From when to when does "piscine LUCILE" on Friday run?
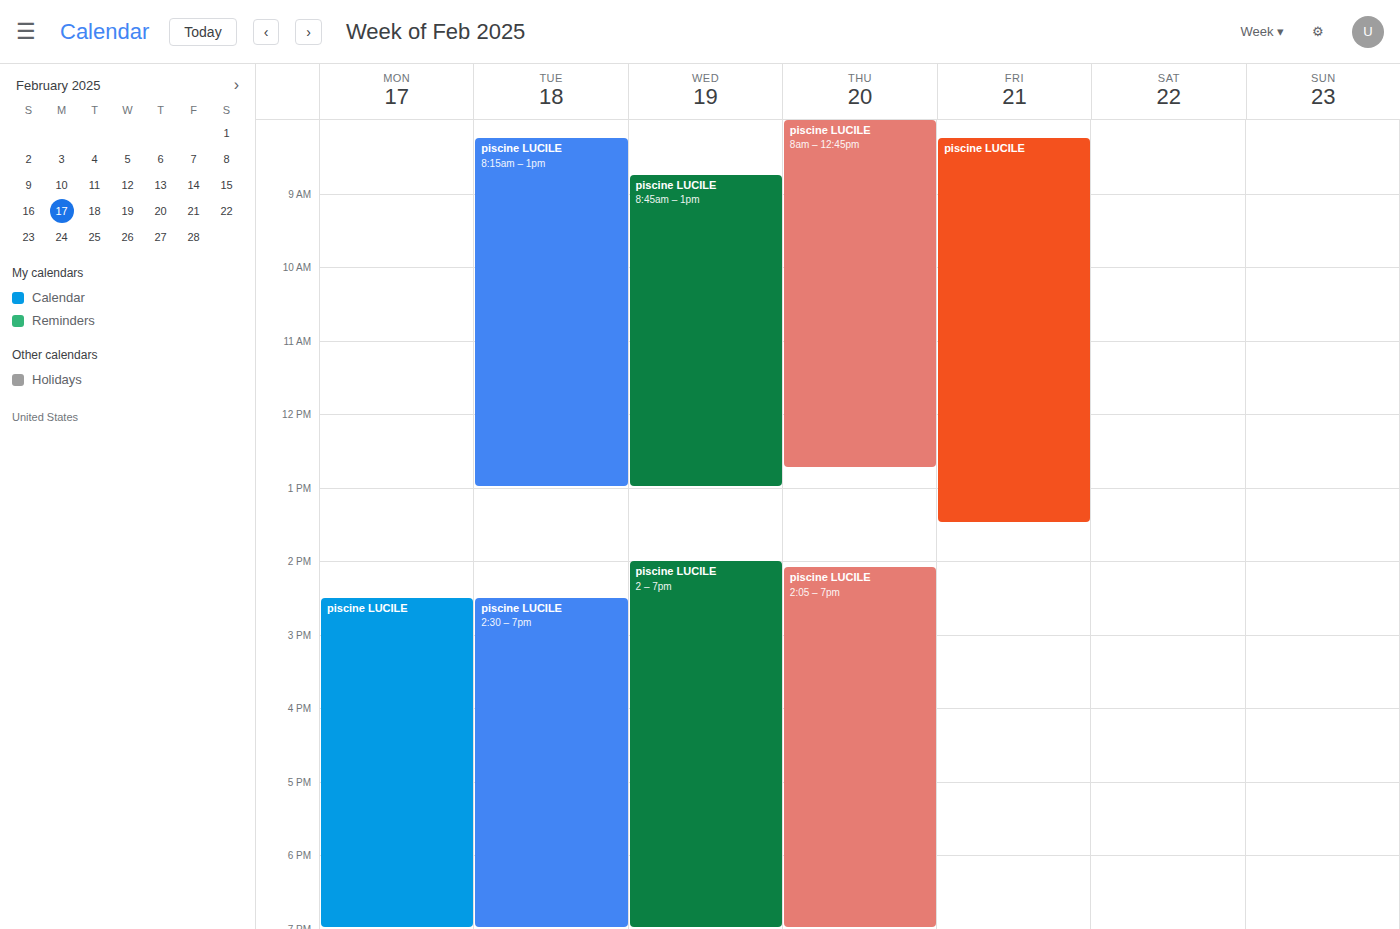
8:15 AM to 1:30 PM